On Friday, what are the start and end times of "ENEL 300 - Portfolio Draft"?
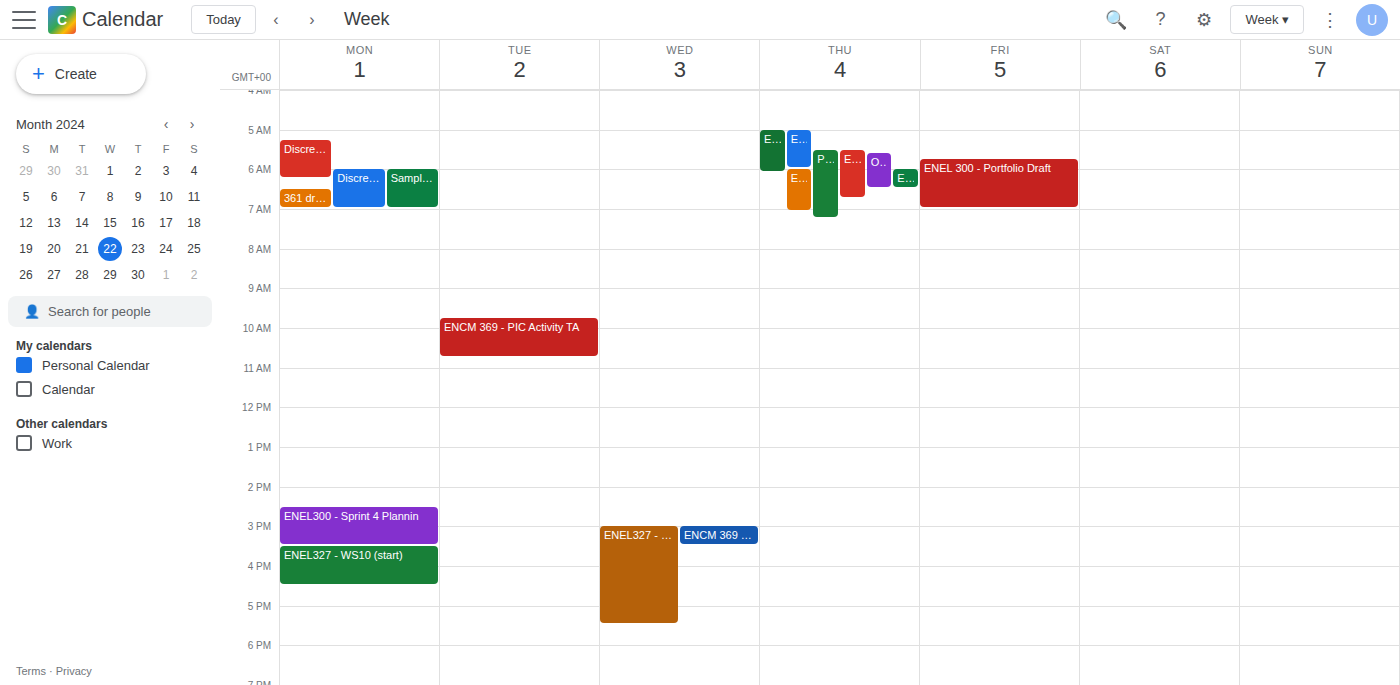
5:45 AM to 7:00 AM